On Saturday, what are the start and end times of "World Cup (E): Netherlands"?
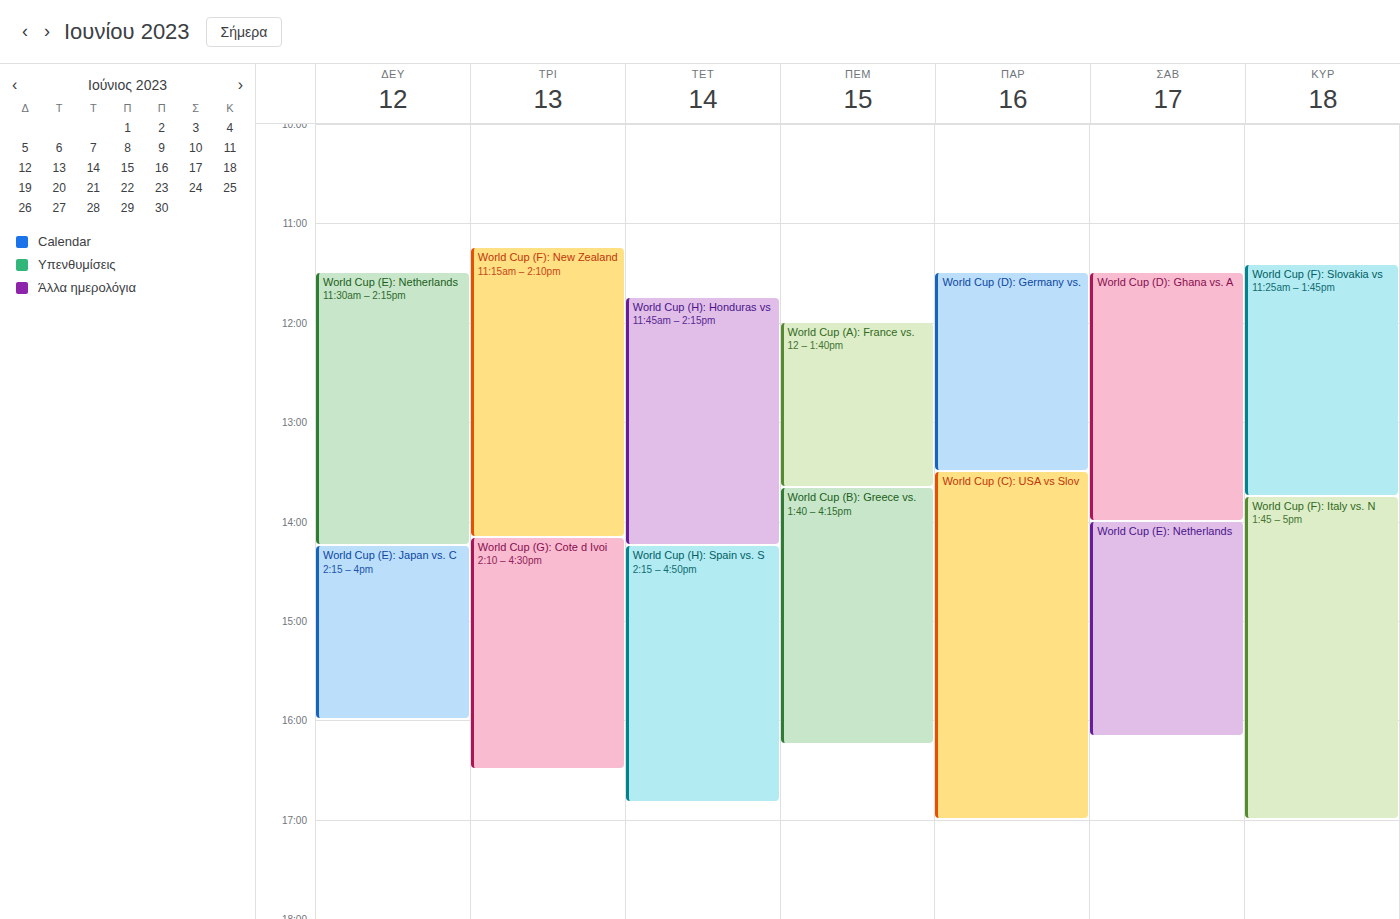
2:00 PM to 4:10 PM